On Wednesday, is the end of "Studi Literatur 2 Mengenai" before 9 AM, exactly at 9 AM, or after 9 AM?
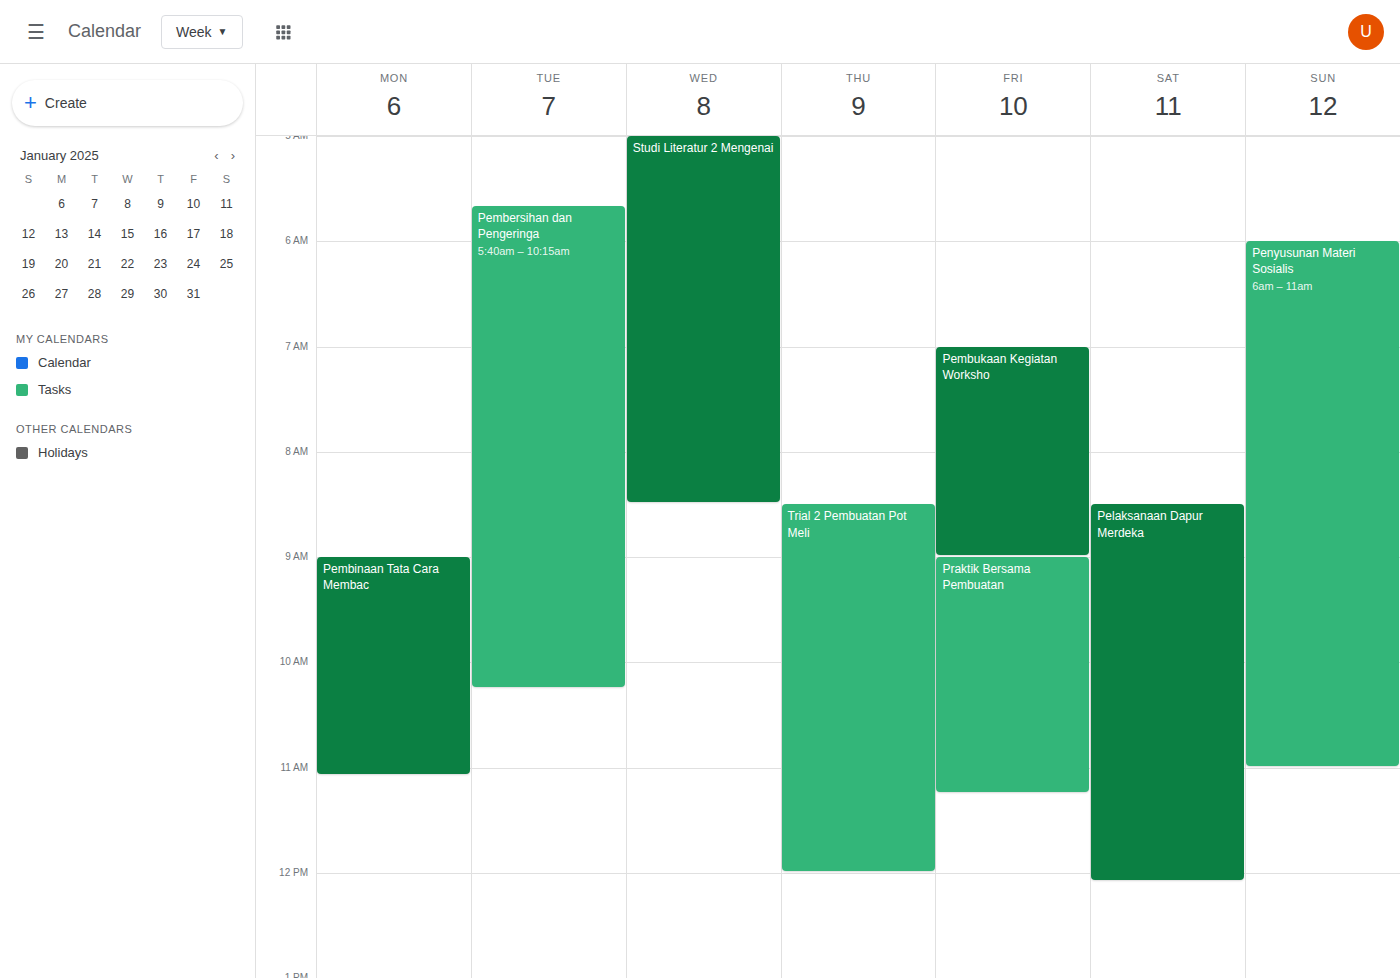
8:30 AM -- before 9 AM, 30 minutes above the 9 AM line.